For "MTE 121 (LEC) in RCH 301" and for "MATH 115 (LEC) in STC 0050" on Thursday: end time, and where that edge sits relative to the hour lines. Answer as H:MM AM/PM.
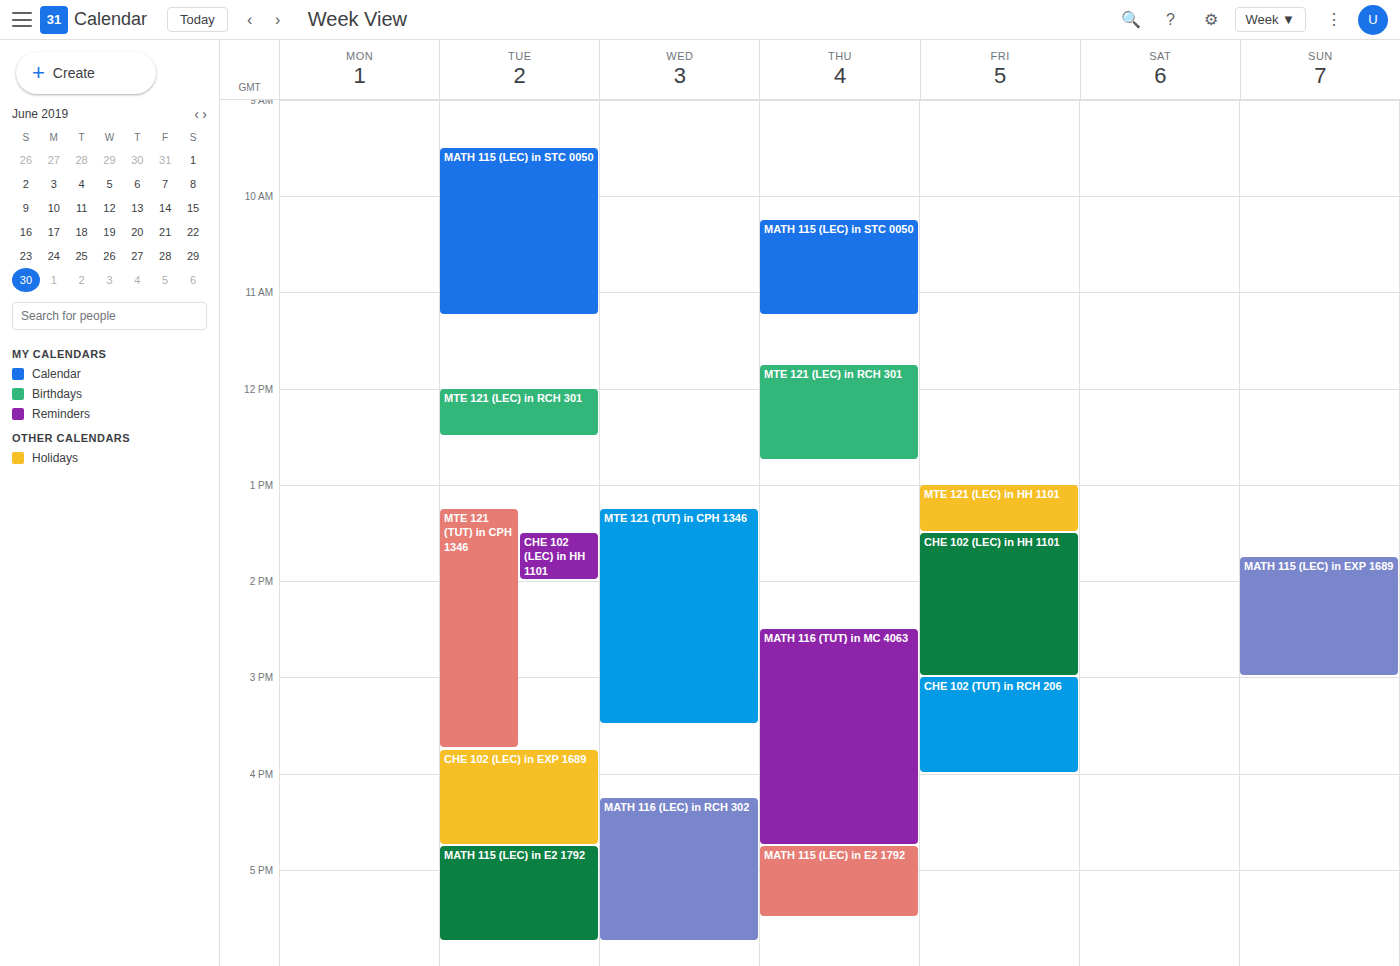
"MTE 121 (LEC) in RCH 301": 12:45 PM, neither: three quarters of the way from the 12 PM line to the 1 PM line. "MATH 115 (LEC) in STC 0050": 11:15 AM, neither: a quarter of the way from the 11 AM line to the 12 PM line.